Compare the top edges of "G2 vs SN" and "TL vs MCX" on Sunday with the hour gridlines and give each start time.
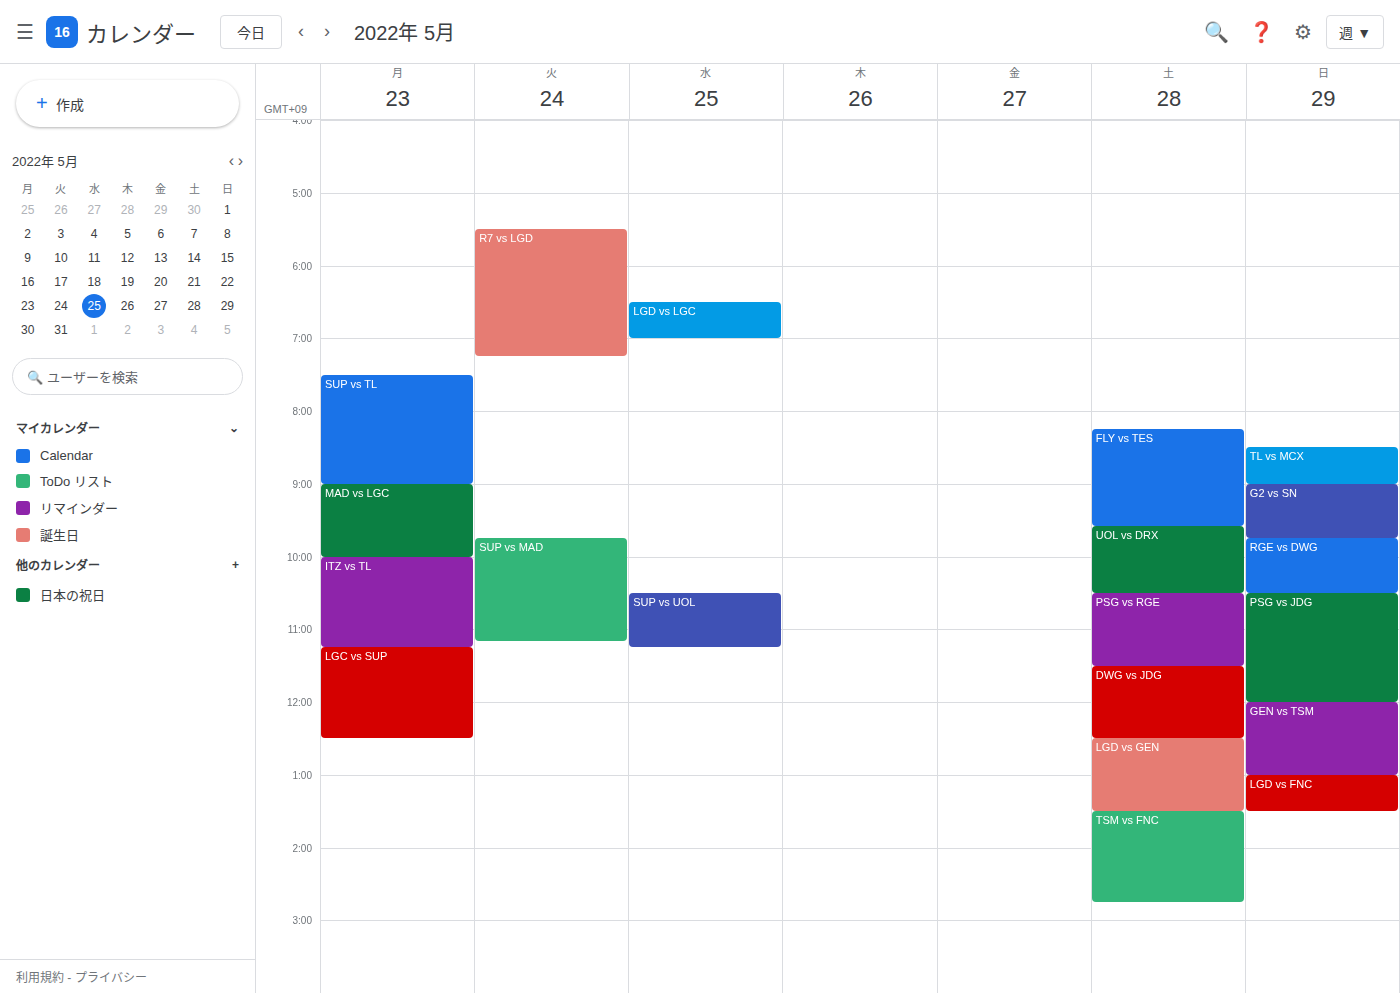
"G2 vs SN": 9:00 AM, exactly on the 9 AM line. "TL vs MCX": 8:30 AM, halfway between the 8 AM and 9 AM lines.